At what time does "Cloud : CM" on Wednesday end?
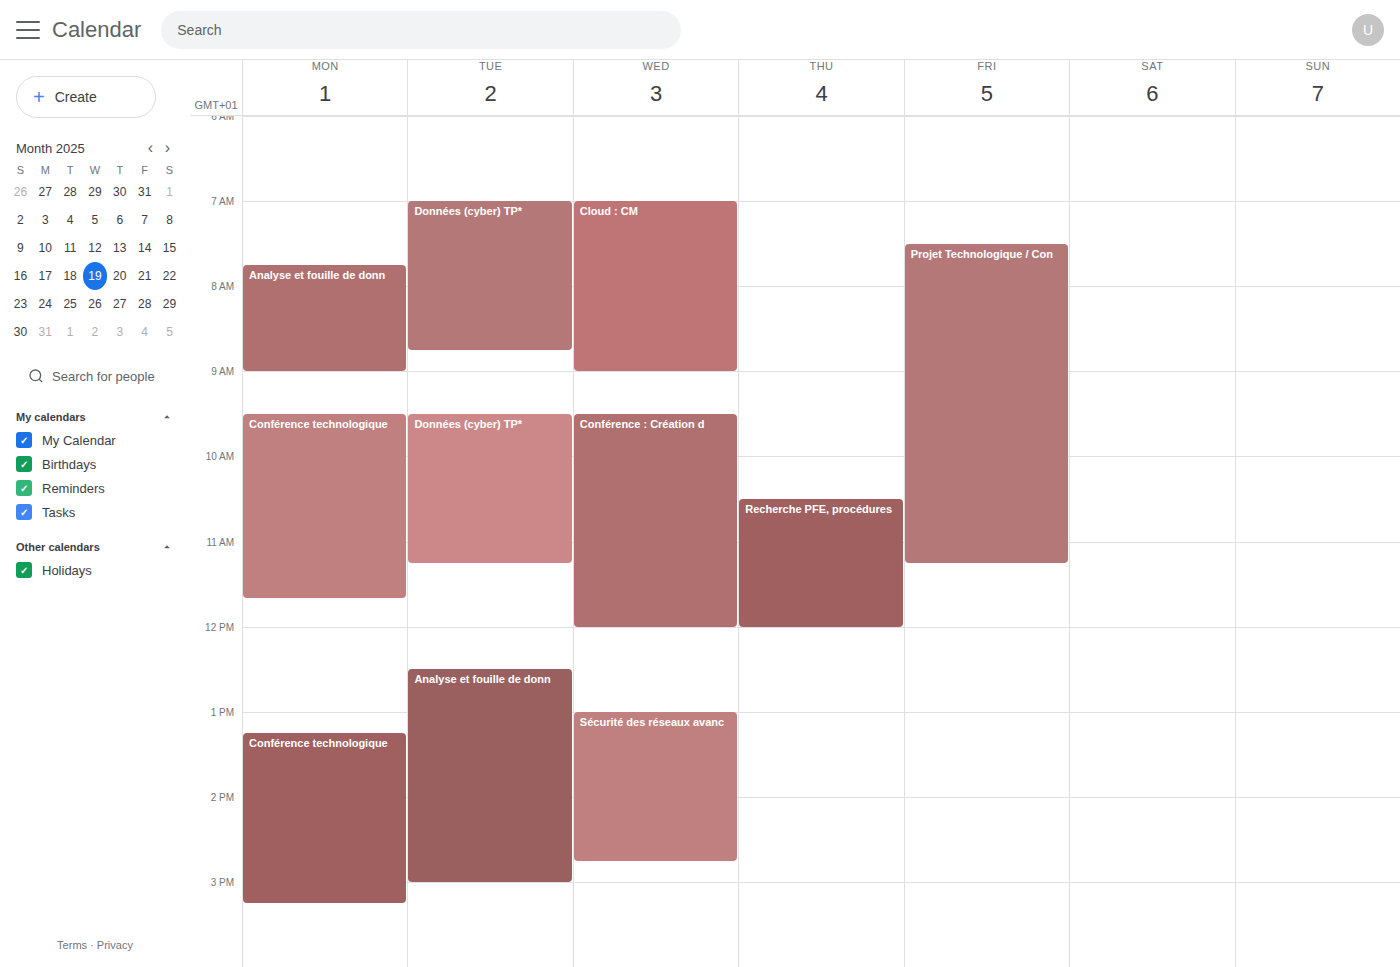
9:00 AM